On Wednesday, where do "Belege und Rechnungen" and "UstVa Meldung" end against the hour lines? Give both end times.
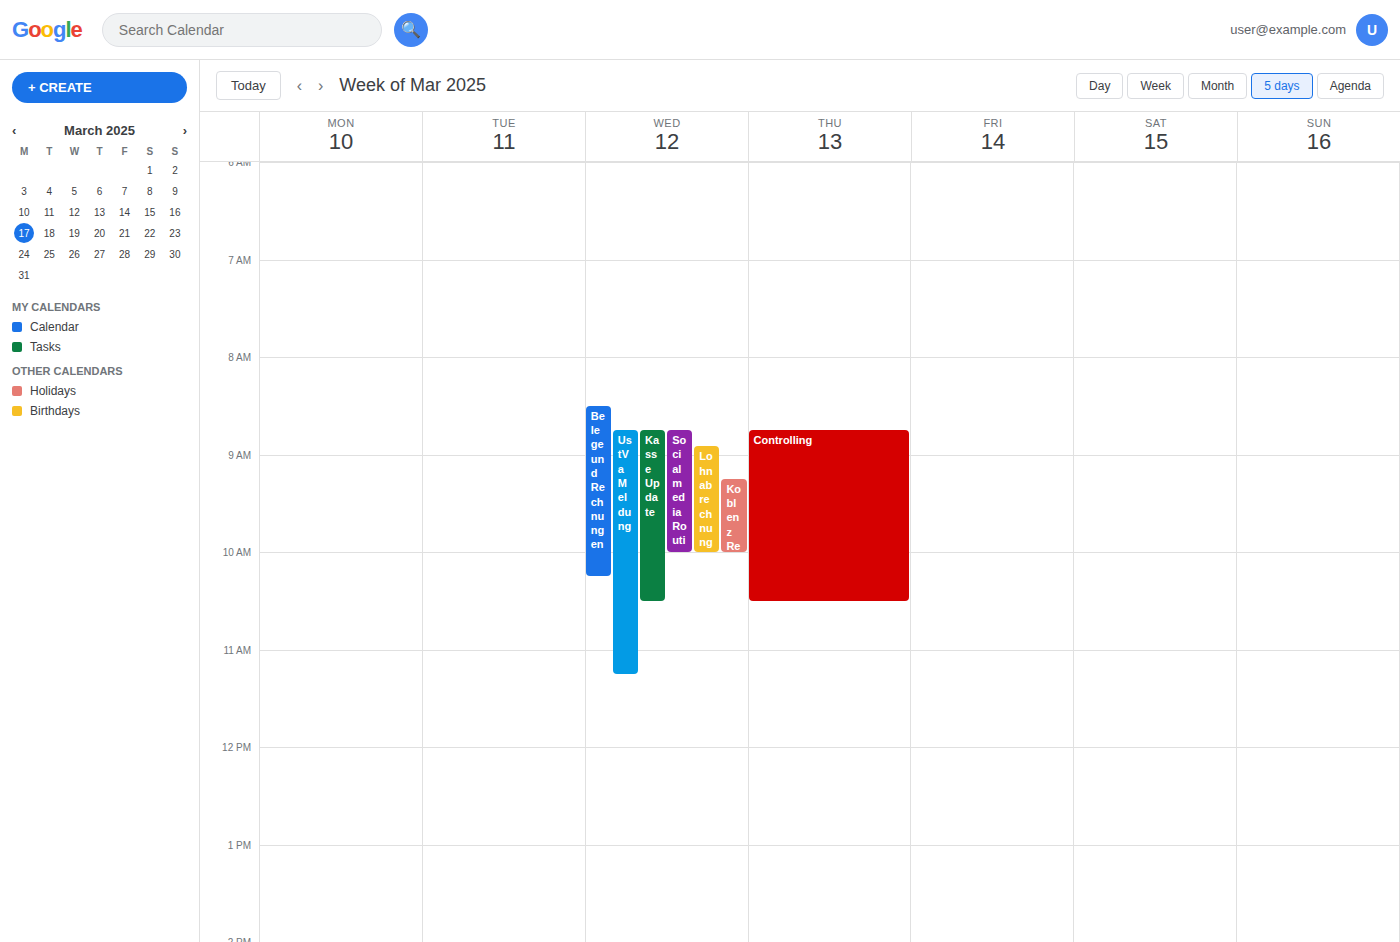
"Belege und Rechnungen": 10:15 AM, neither: a quarter of the way from the 10 AM line to the 11 AM line. "UstVa Meldung": 11:15 AM, neither: a quarter of the way from the 11 AM line to the 12 PM line.